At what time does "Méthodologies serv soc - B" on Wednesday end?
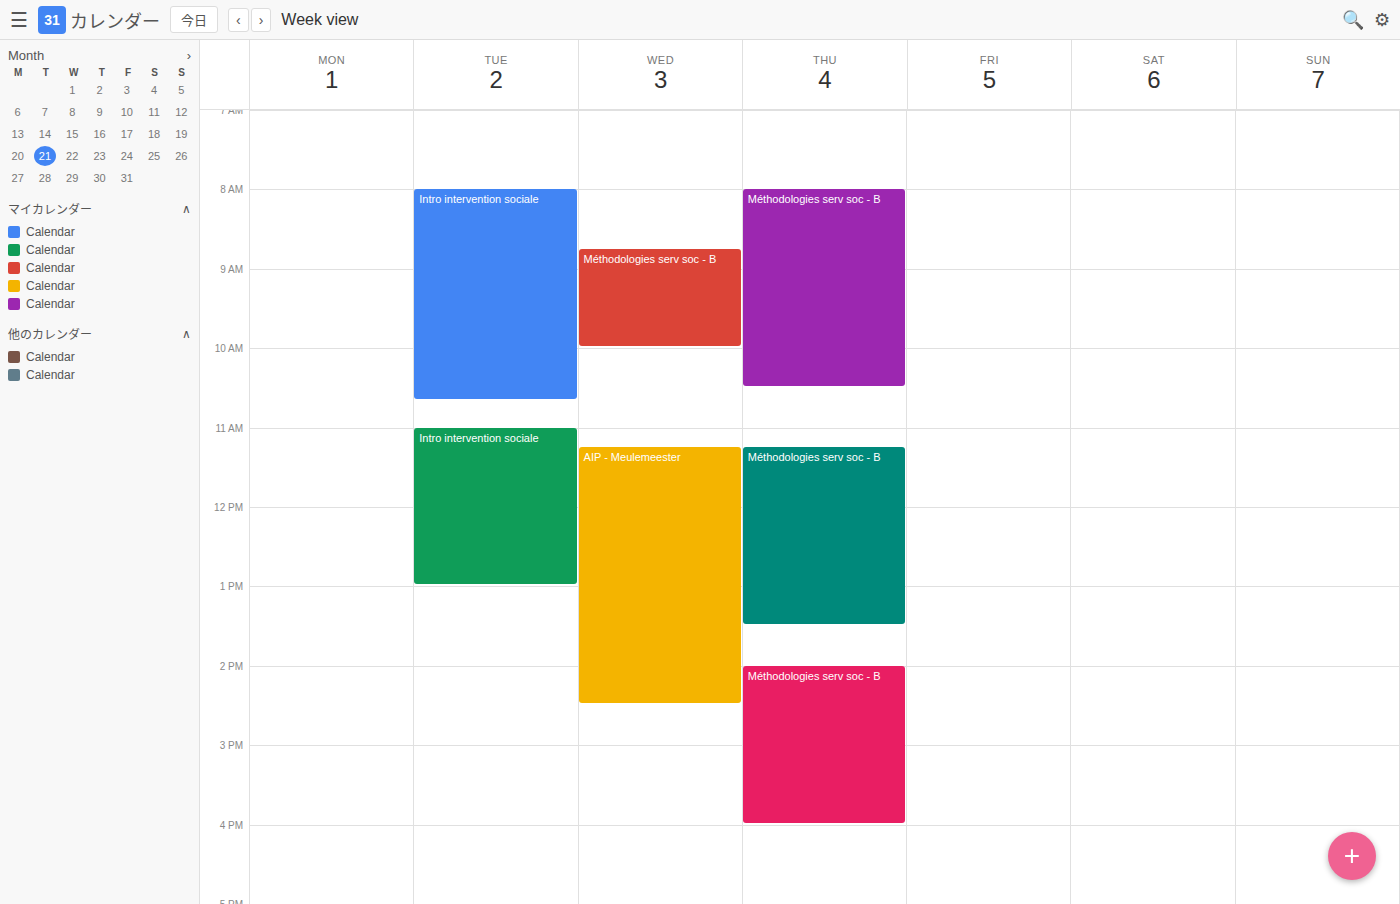
10:00 AM